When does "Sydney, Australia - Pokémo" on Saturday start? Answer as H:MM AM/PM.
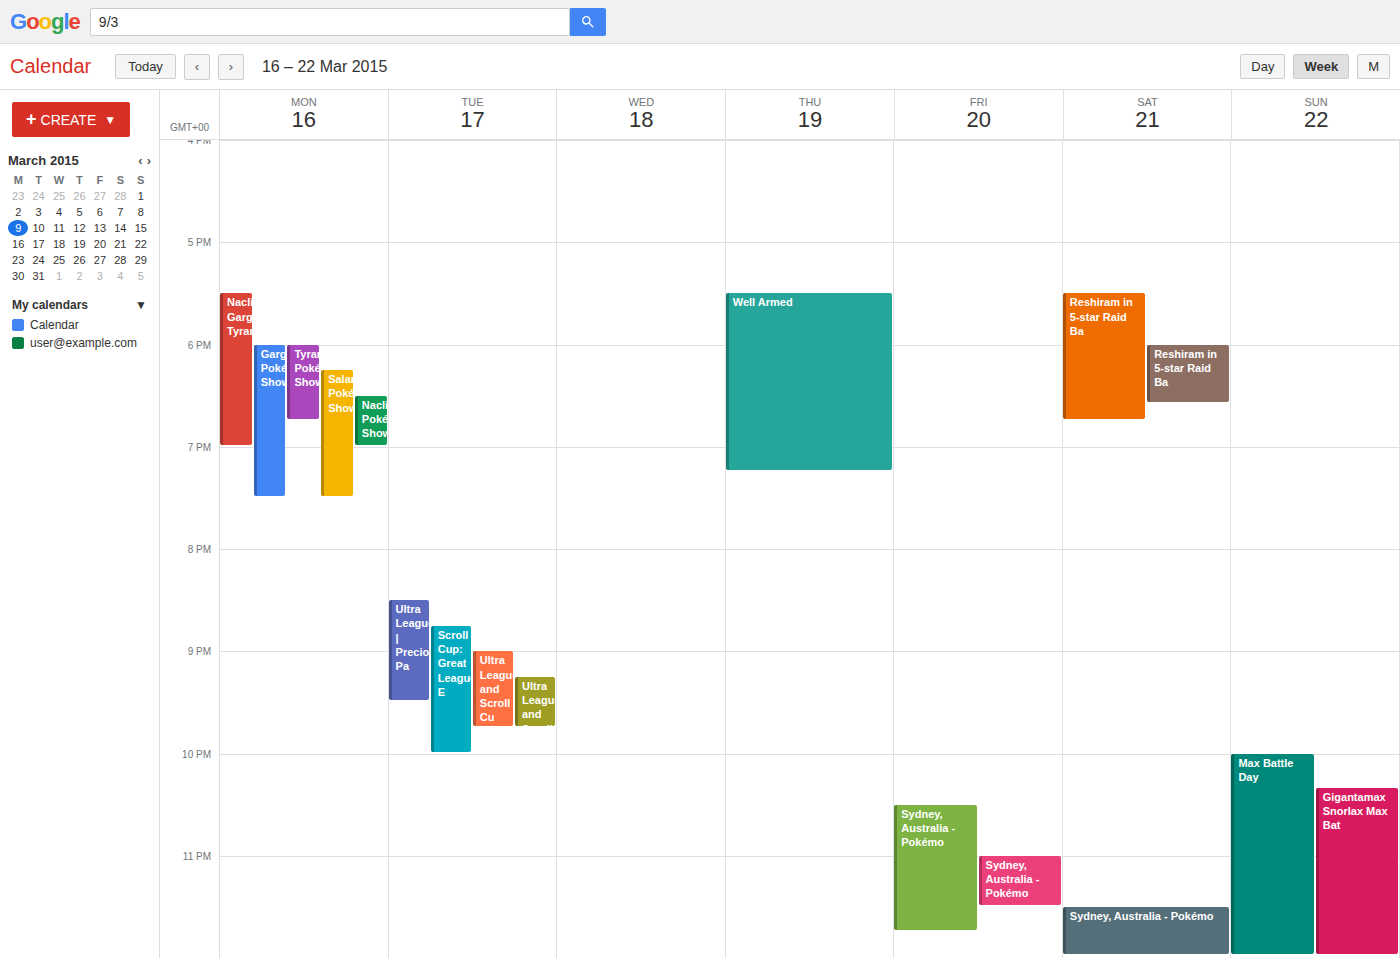
11:30 PM